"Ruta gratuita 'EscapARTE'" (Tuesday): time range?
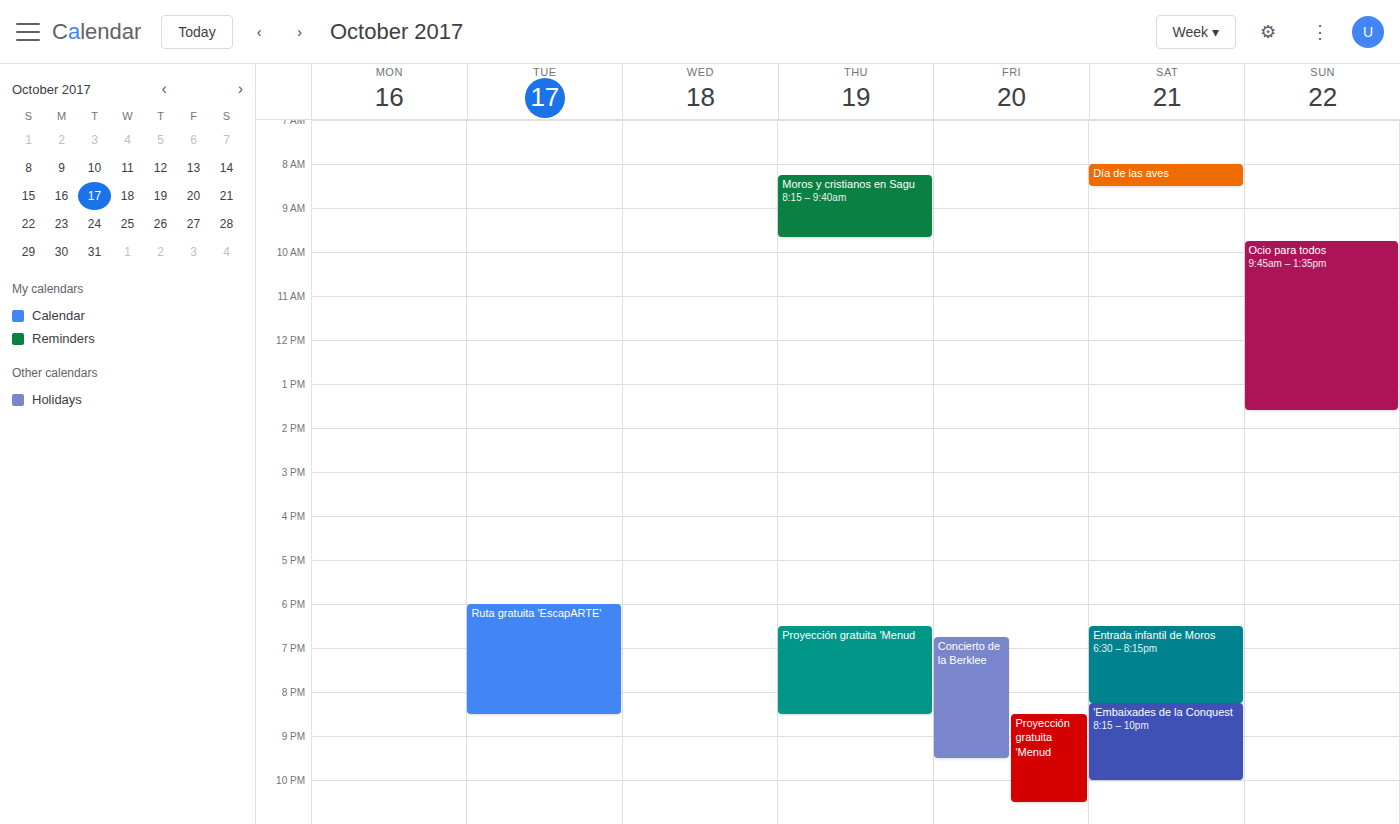
6:00 PM to 8:30 PM